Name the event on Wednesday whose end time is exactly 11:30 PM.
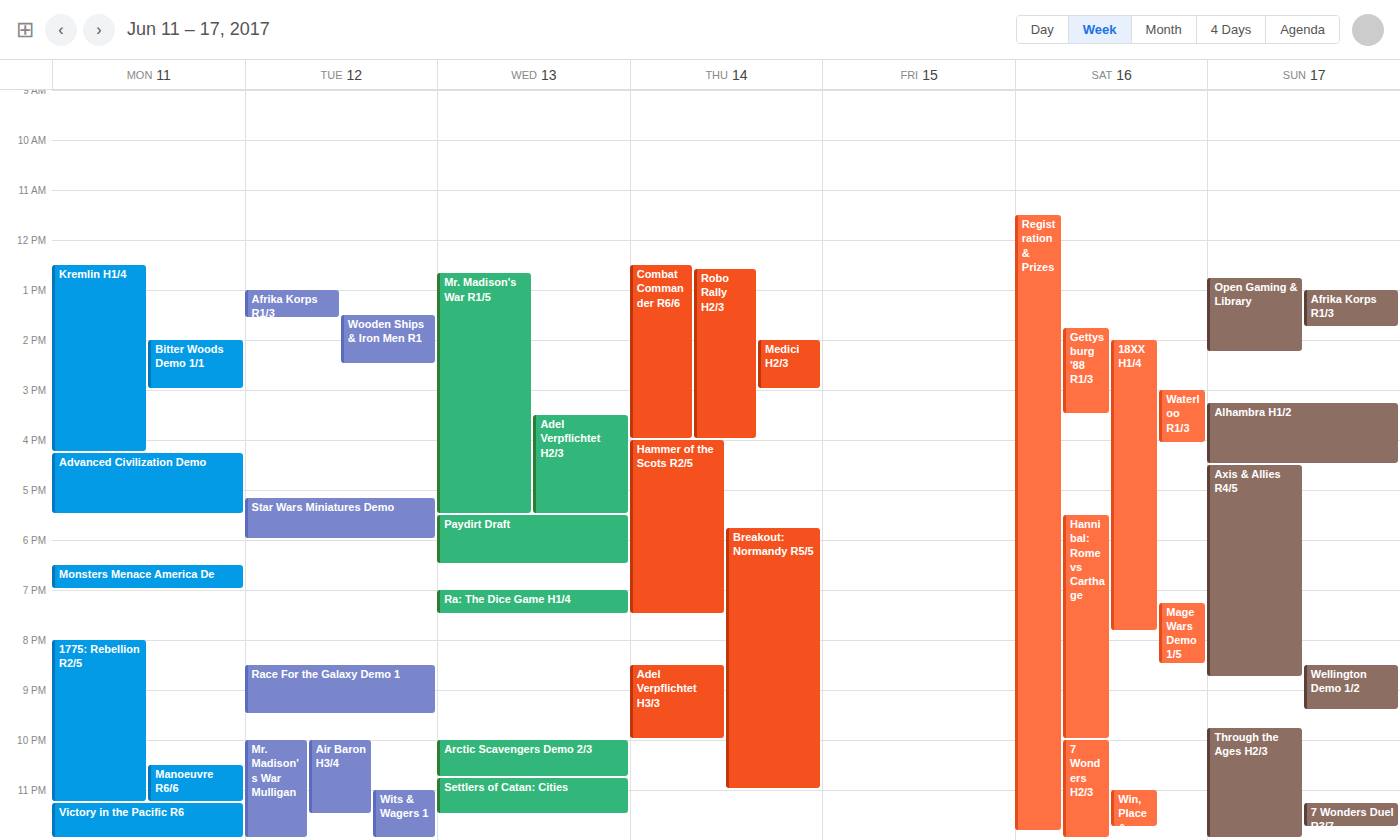
"Settlers of Catan: Cities"